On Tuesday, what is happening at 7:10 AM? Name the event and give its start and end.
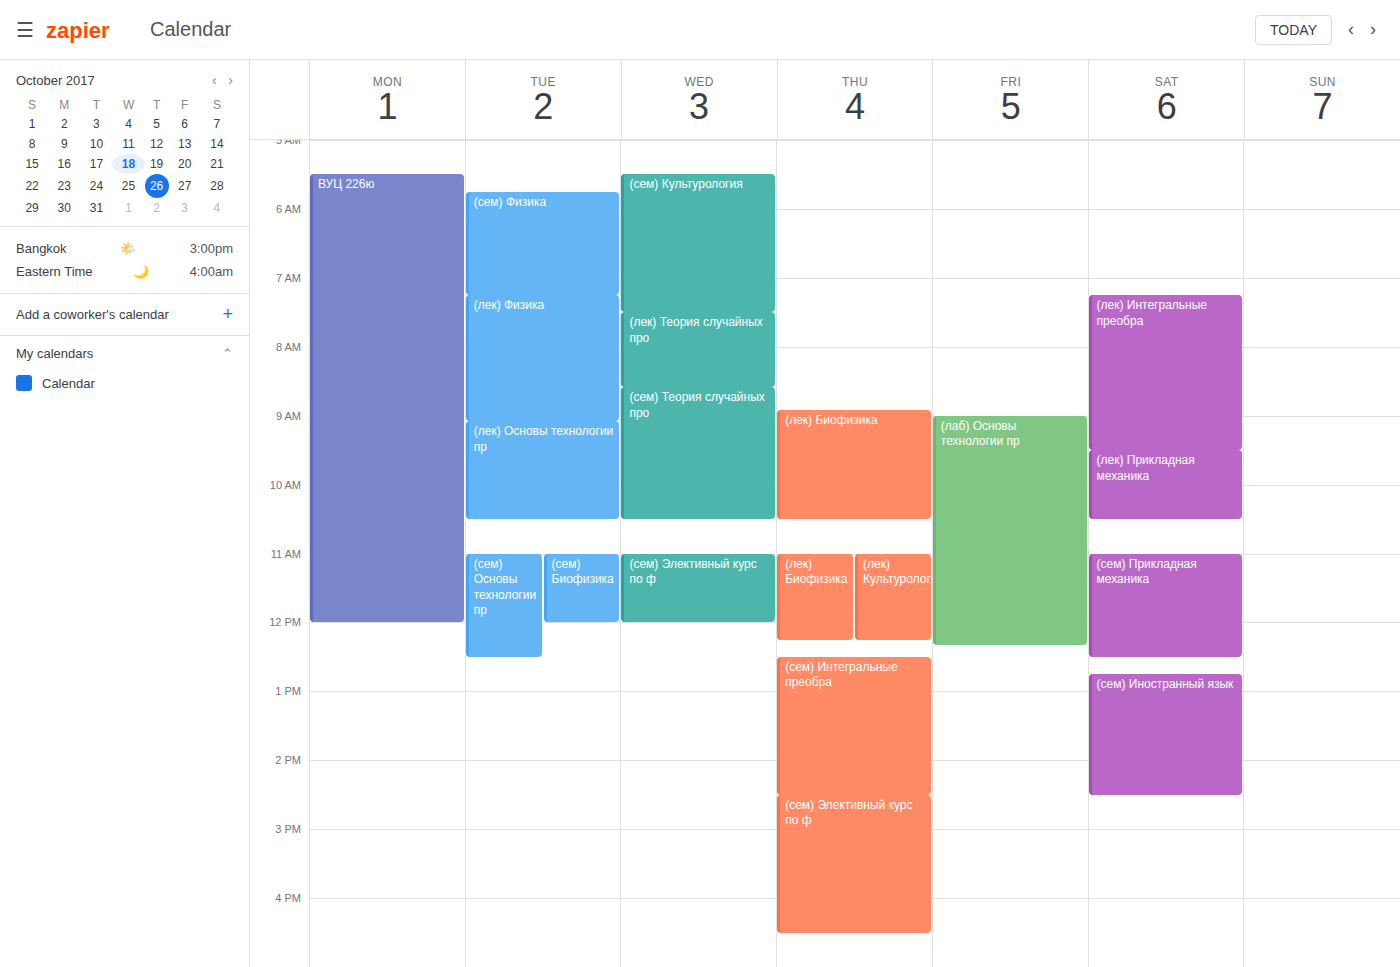
"(сем) Физика", 5:45 AM to 7:15 AM